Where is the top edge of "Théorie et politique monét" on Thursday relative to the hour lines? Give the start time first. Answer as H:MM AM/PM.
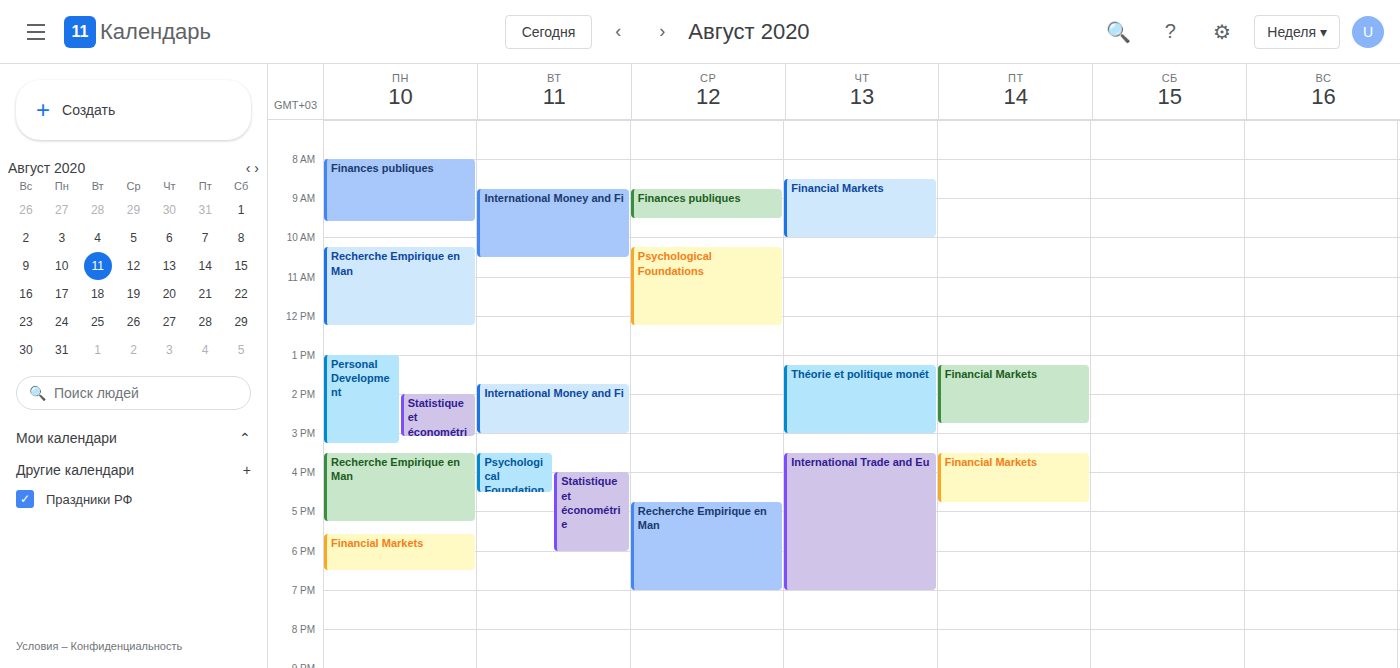
1:15 PM -- neither: a quarter of the way from the 1 PM line to the 2 PM line.